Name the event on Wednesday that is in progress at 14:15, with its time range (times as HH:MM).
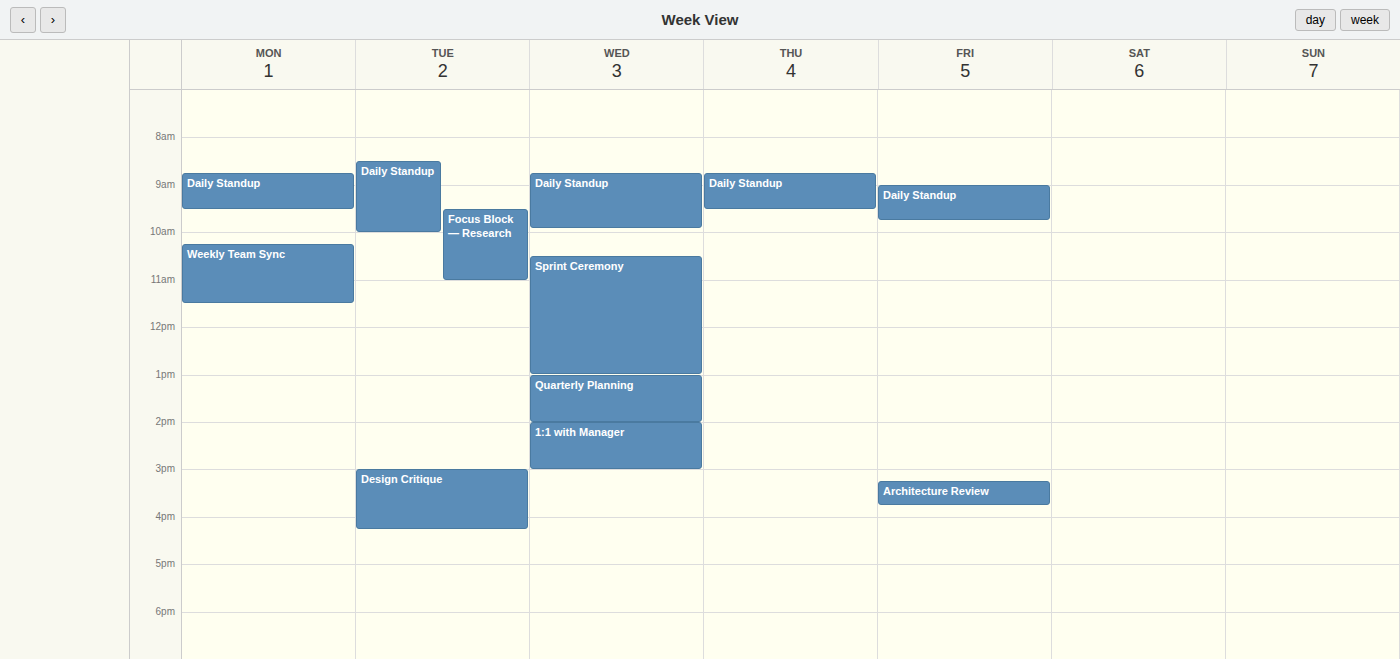
"1:1 with Manager", 14:00 to 15:00